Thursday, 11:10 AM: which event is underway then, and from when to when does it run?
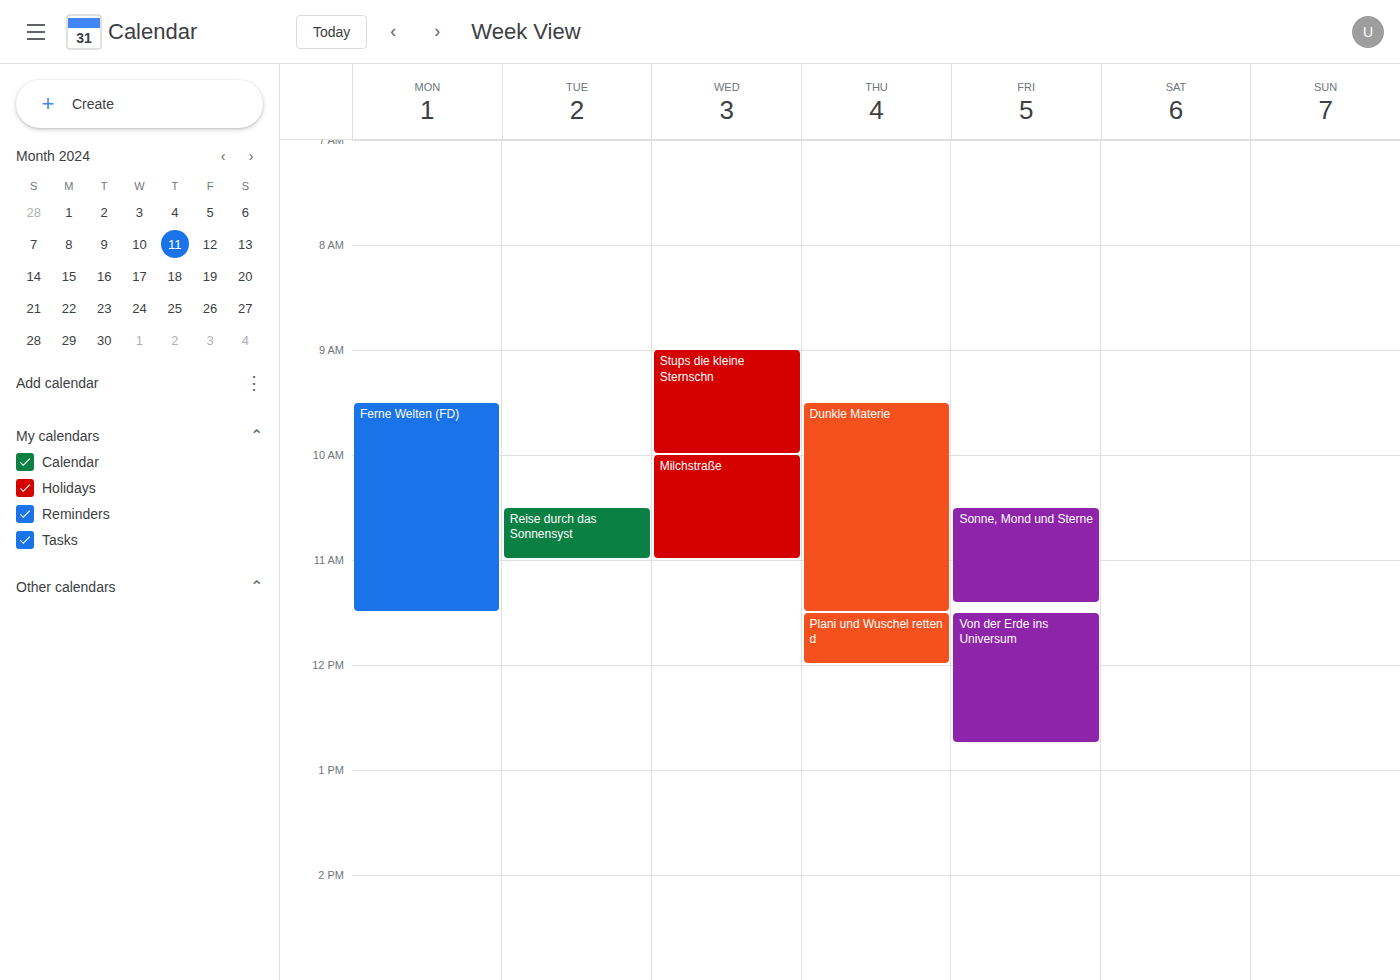
"Dunkle Materie", 9:30 AM to 11:30 AM